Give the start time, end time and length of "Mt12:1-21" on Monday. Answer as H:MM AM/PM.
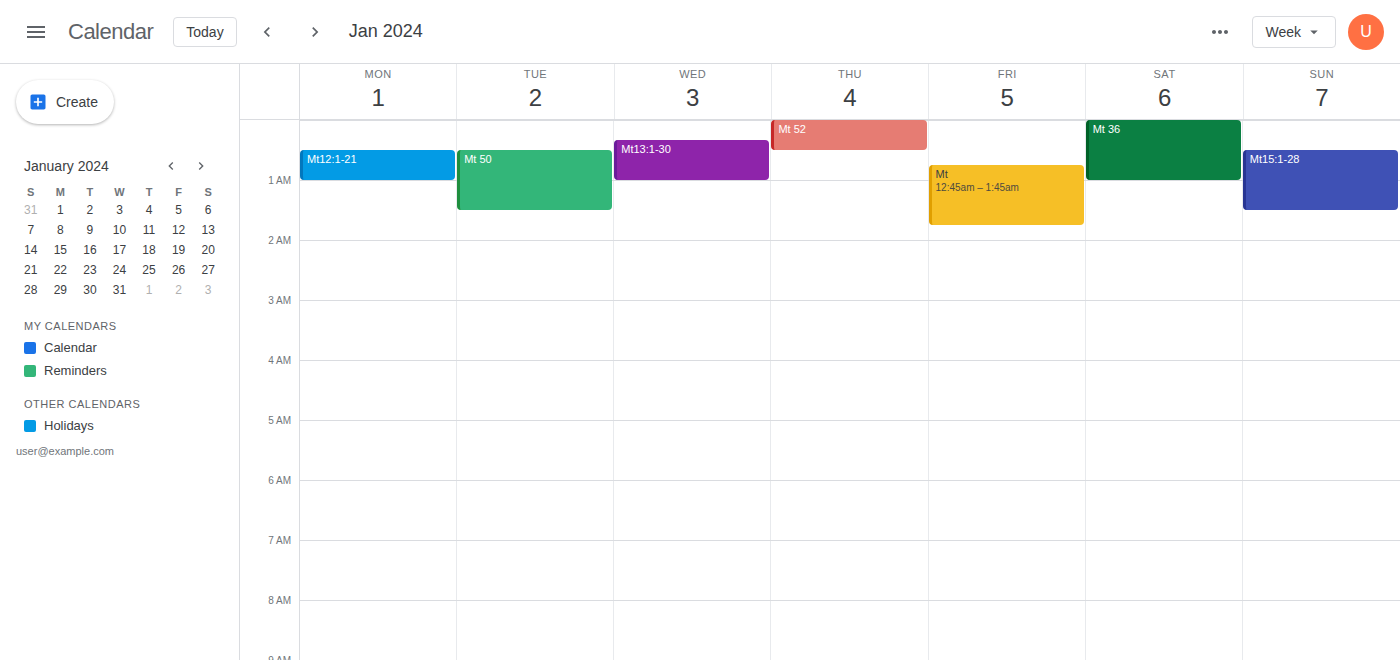
12:30 AM to 1:00 AM, 30 minutes